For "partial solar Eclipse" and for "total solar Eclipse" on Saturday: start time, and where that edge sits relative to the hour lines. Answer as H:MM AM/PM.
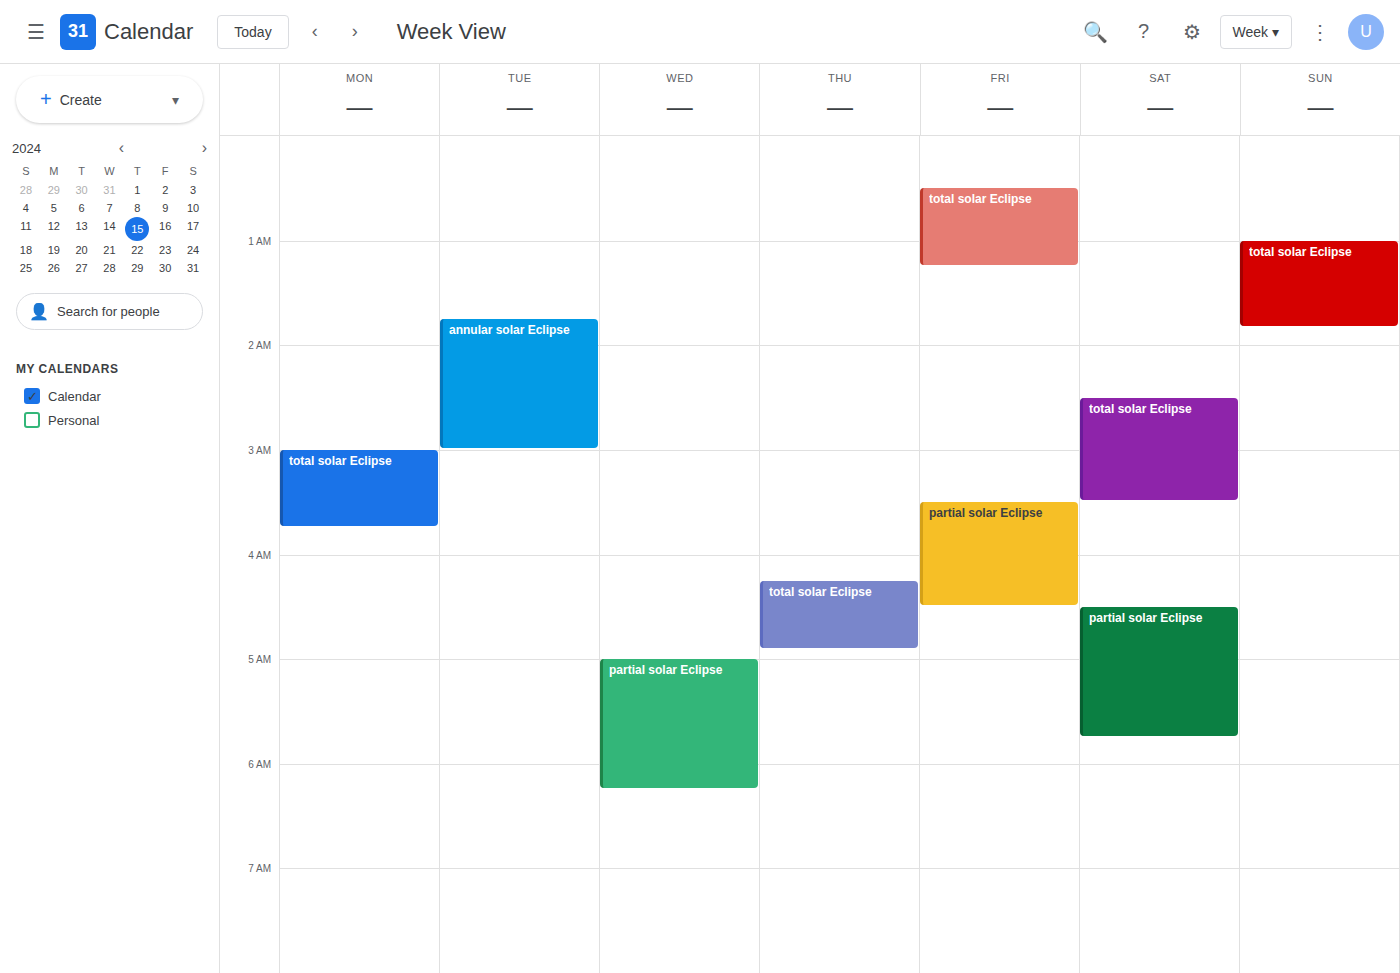
"partial solar Eclipse": 4:30 AM, halfway between the 4 AM and 5 AM lines. "total solar Eclipse": 2:30 AM, halfway between the 2 AM and 3 AM lines.